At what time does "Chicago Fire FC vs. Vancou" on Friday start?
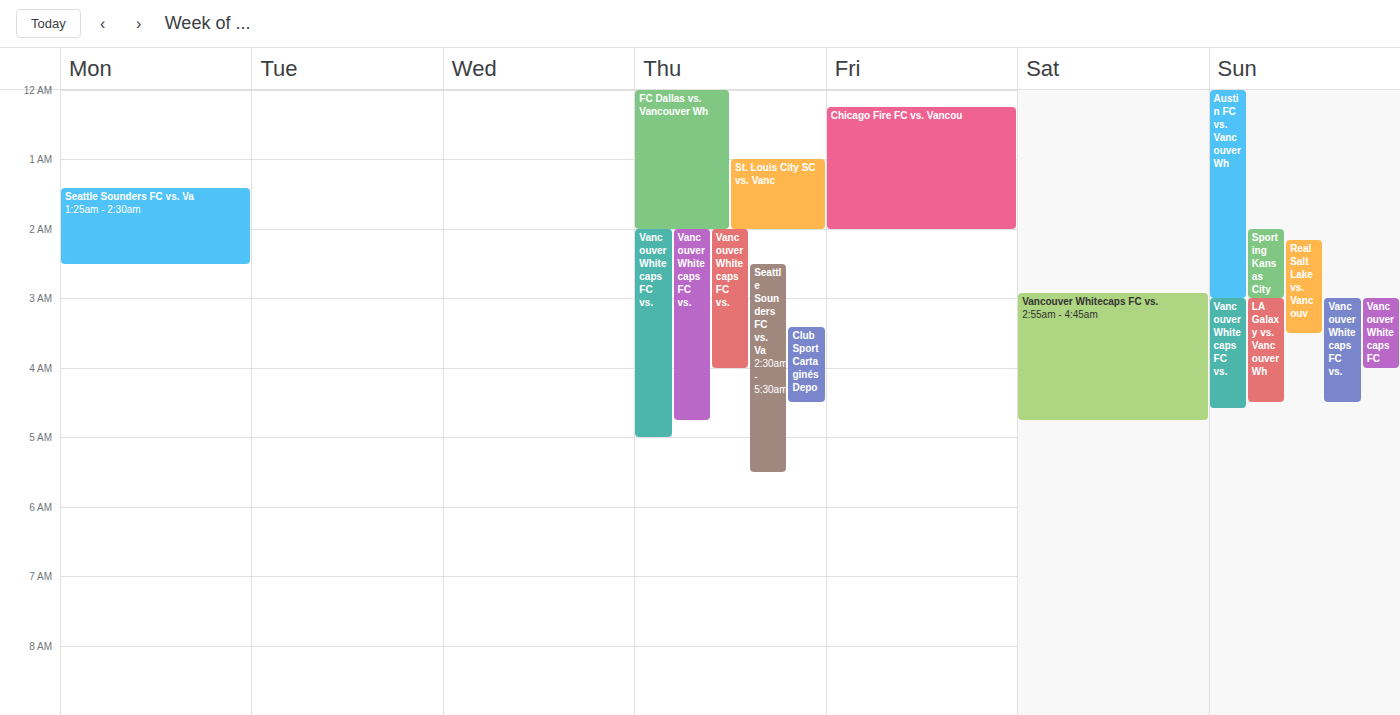
12:15 AM